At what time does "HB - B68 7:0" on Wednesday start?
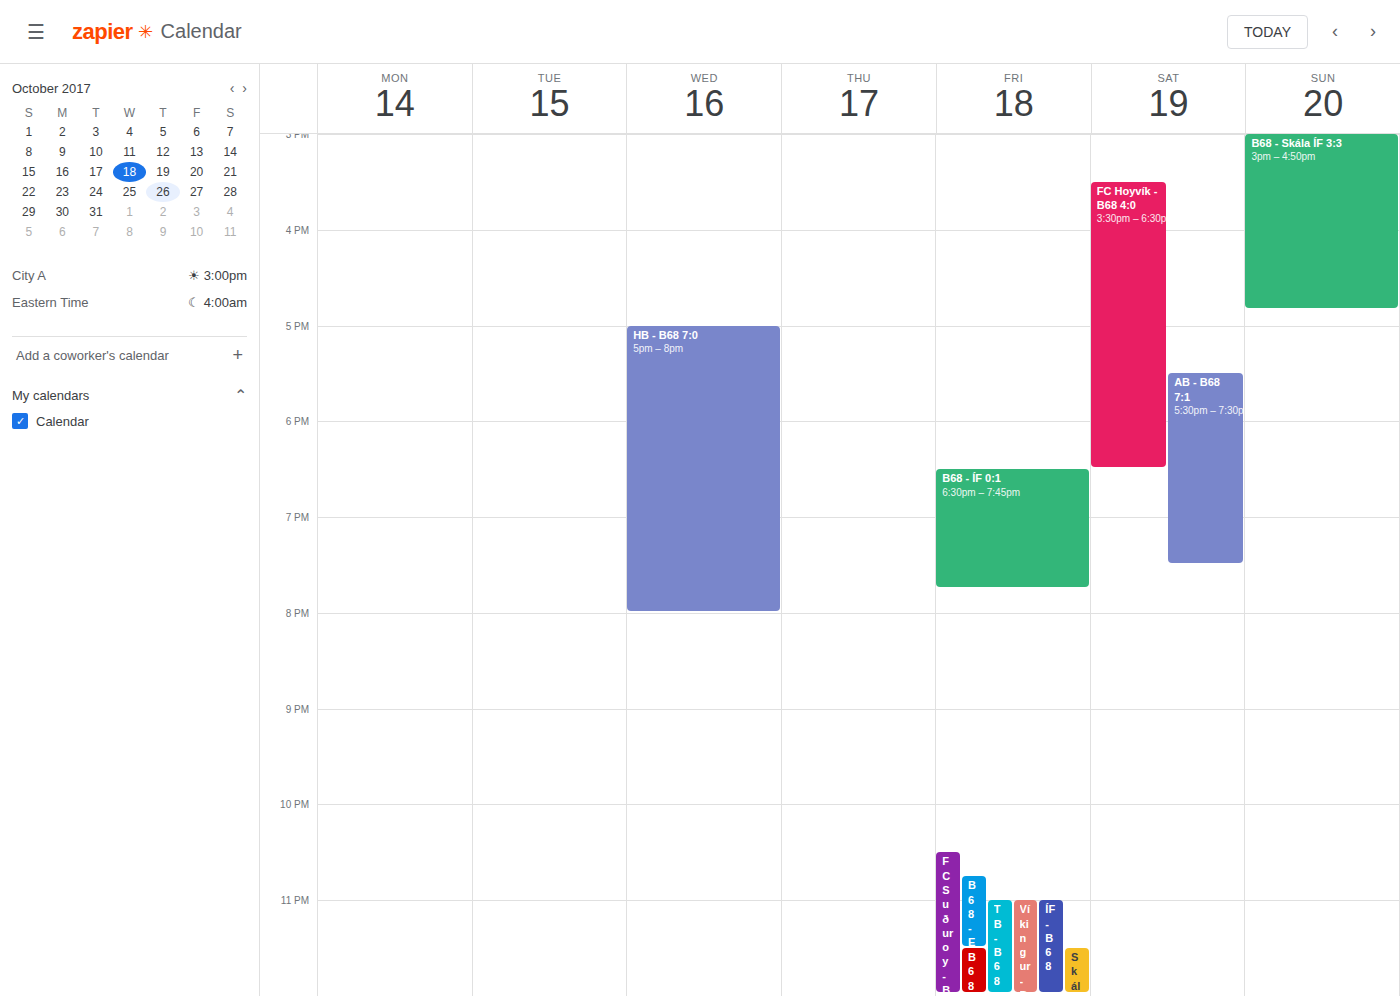
5:00 PM